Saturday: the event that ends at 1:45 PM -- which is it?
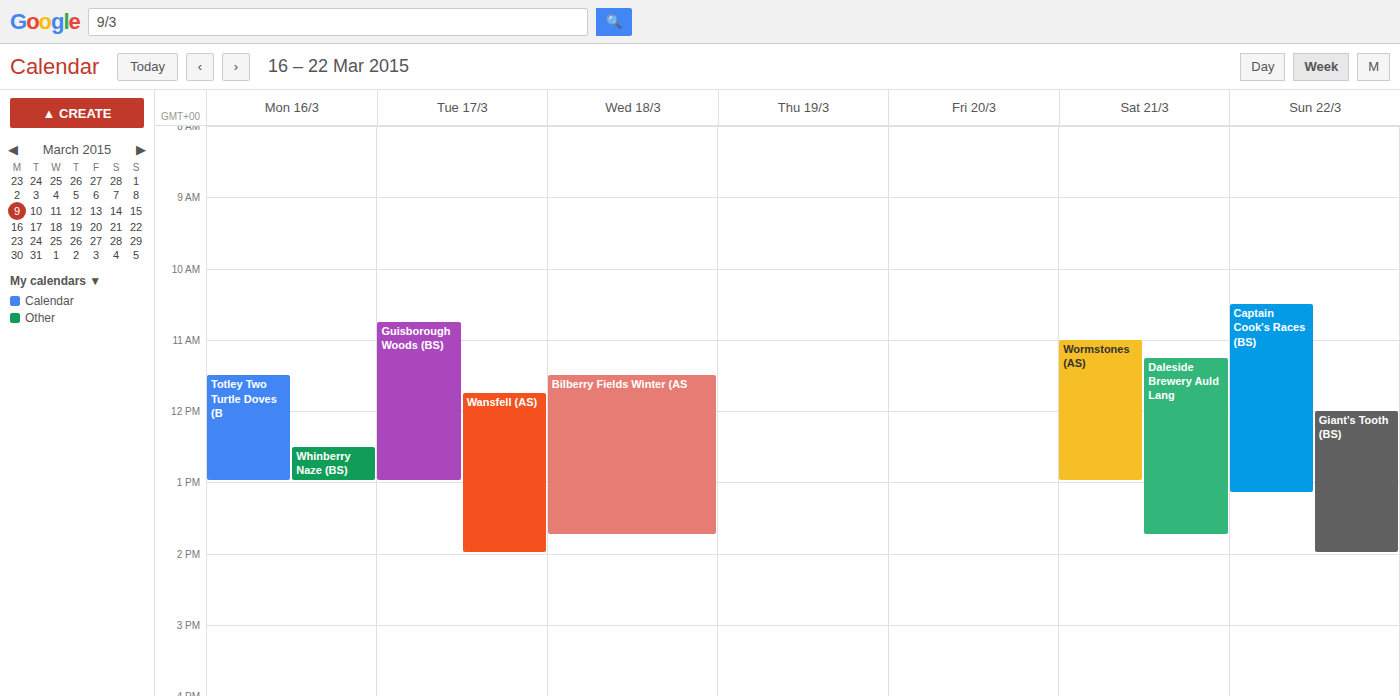
"Daleside Brewery Auld Lang"